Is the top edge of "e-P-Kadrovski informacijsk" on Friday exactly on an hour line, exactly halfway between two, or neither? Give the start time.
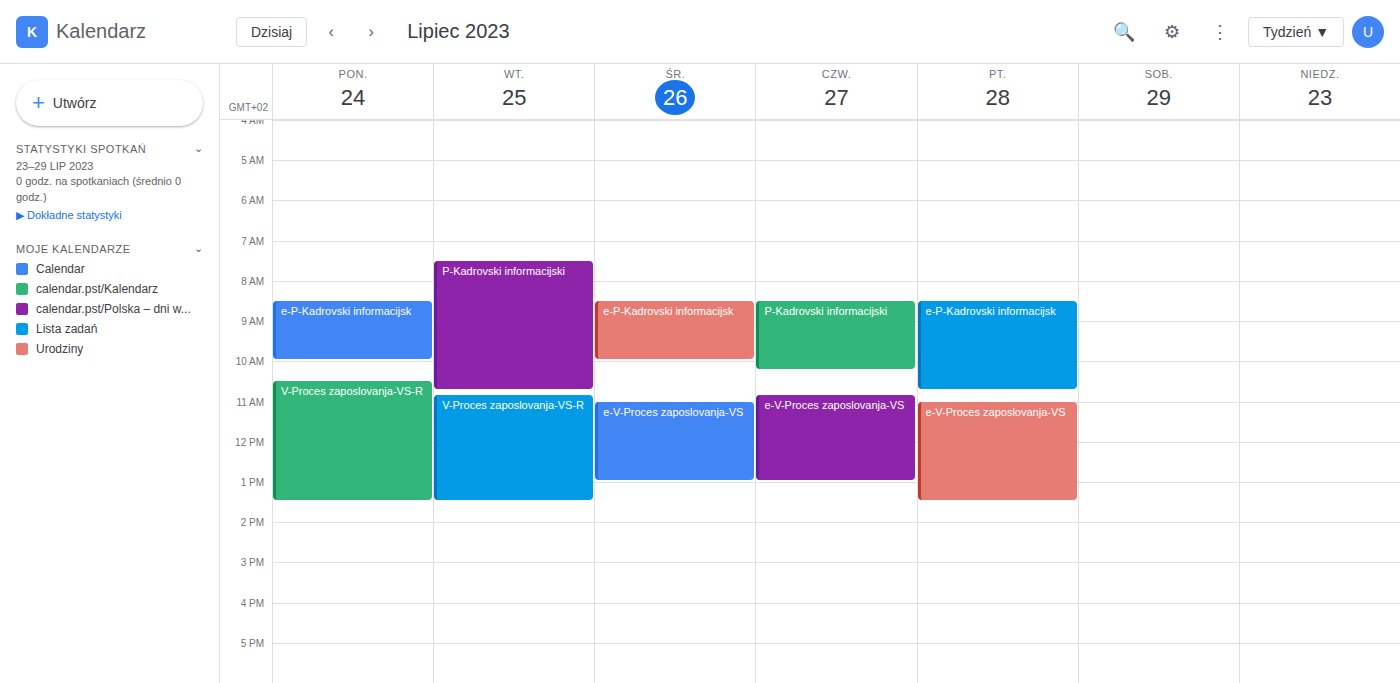
8:30 AM -- halfway between the 8 AM and 9 AM lines.